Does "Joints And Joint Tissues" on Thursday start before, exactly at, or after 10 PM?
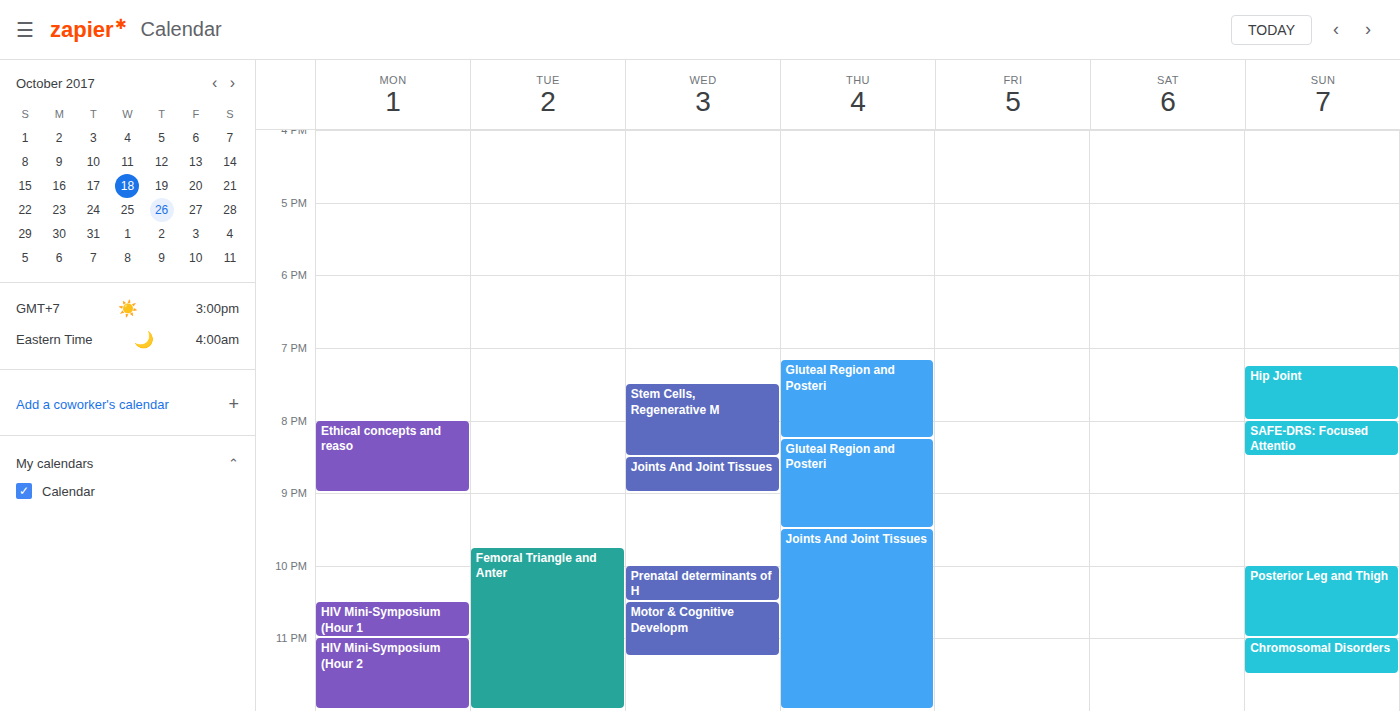
9:30 PM -- before 10 PM, 30 minutes above the 10 PM line.